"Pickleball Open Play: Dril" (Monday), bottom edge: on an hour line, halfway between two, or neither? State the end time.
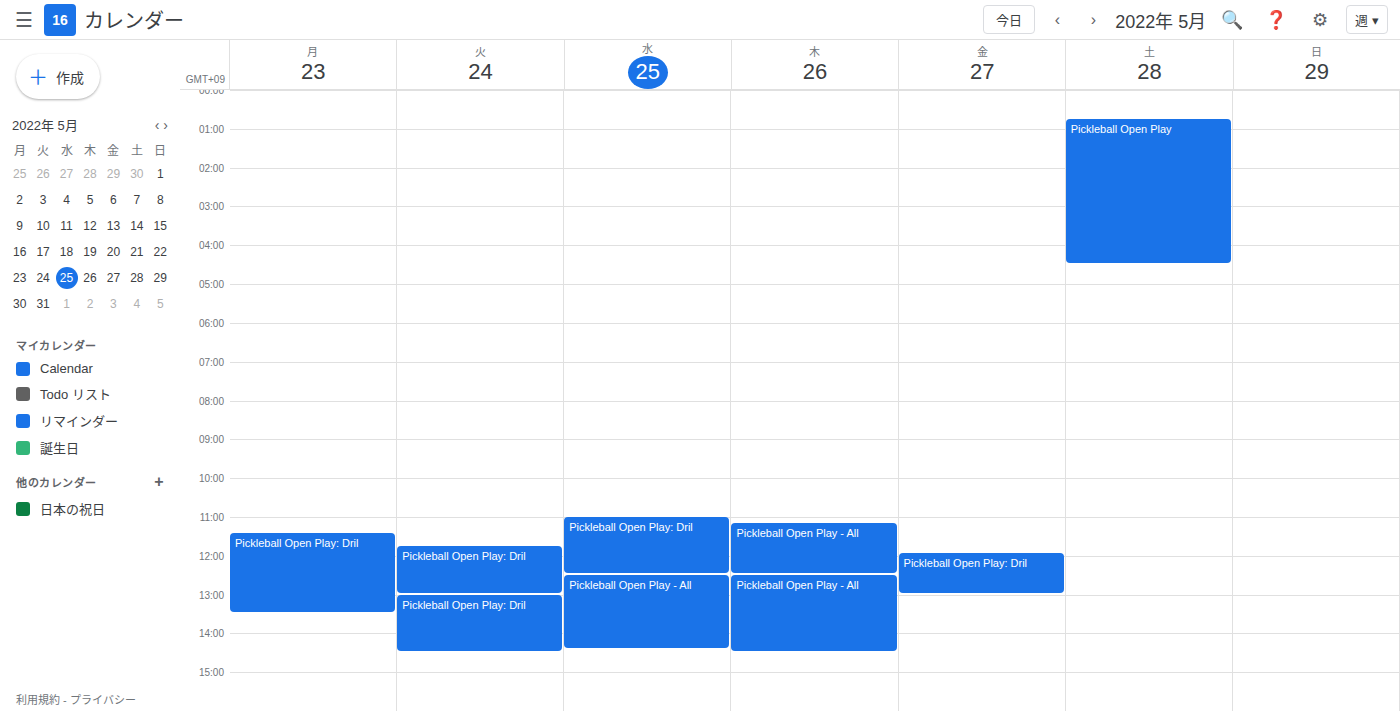
1:30 PM -- halfway between the 1 PM and 2 PM lines.